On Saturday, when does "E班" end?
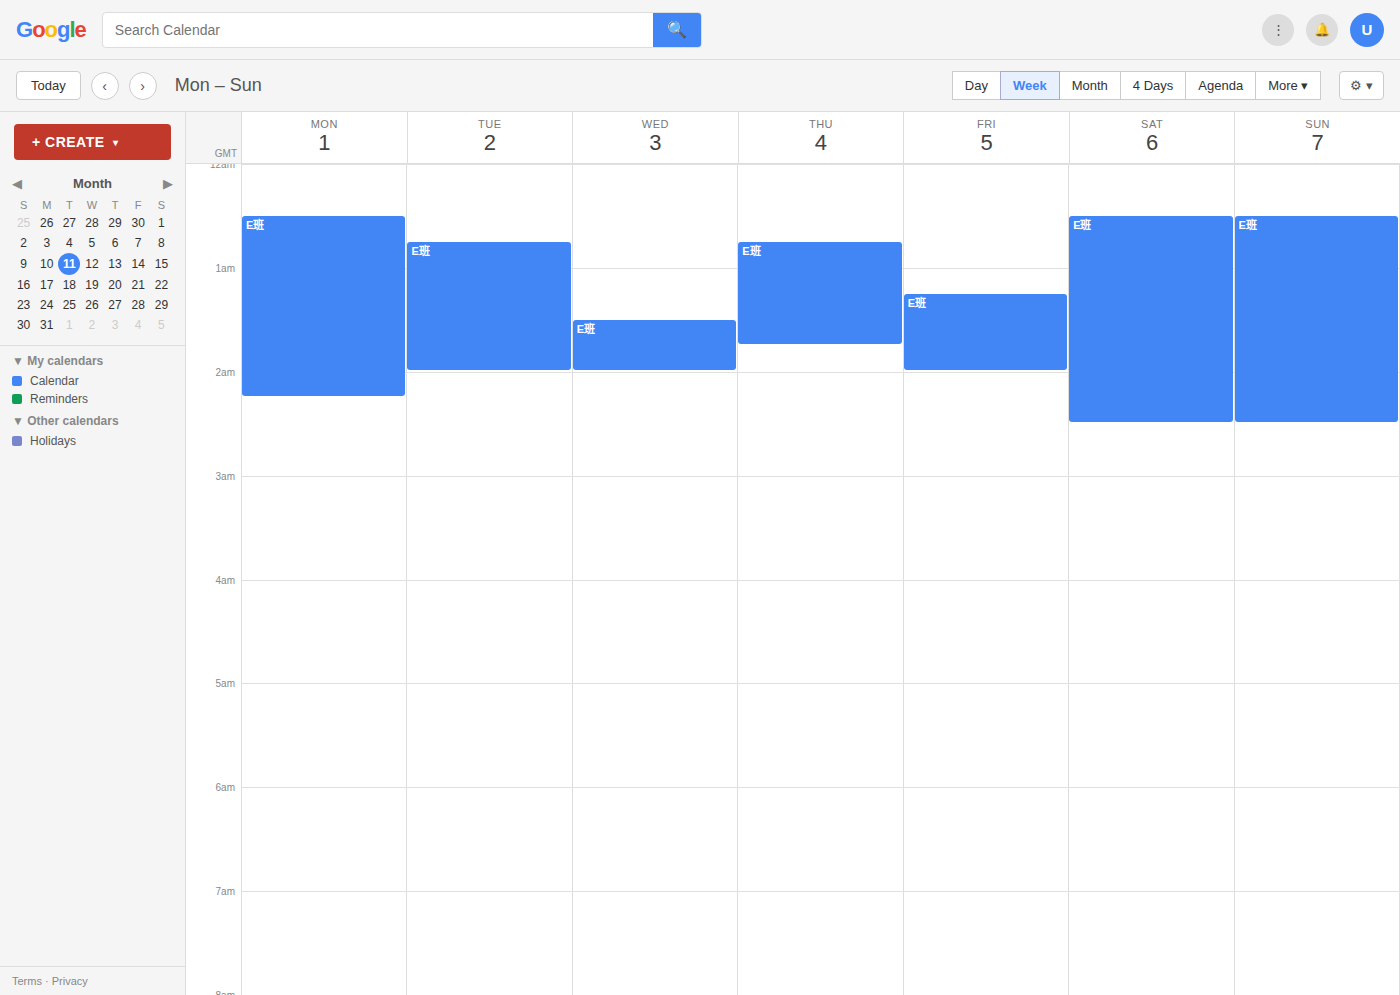
2:30 AM